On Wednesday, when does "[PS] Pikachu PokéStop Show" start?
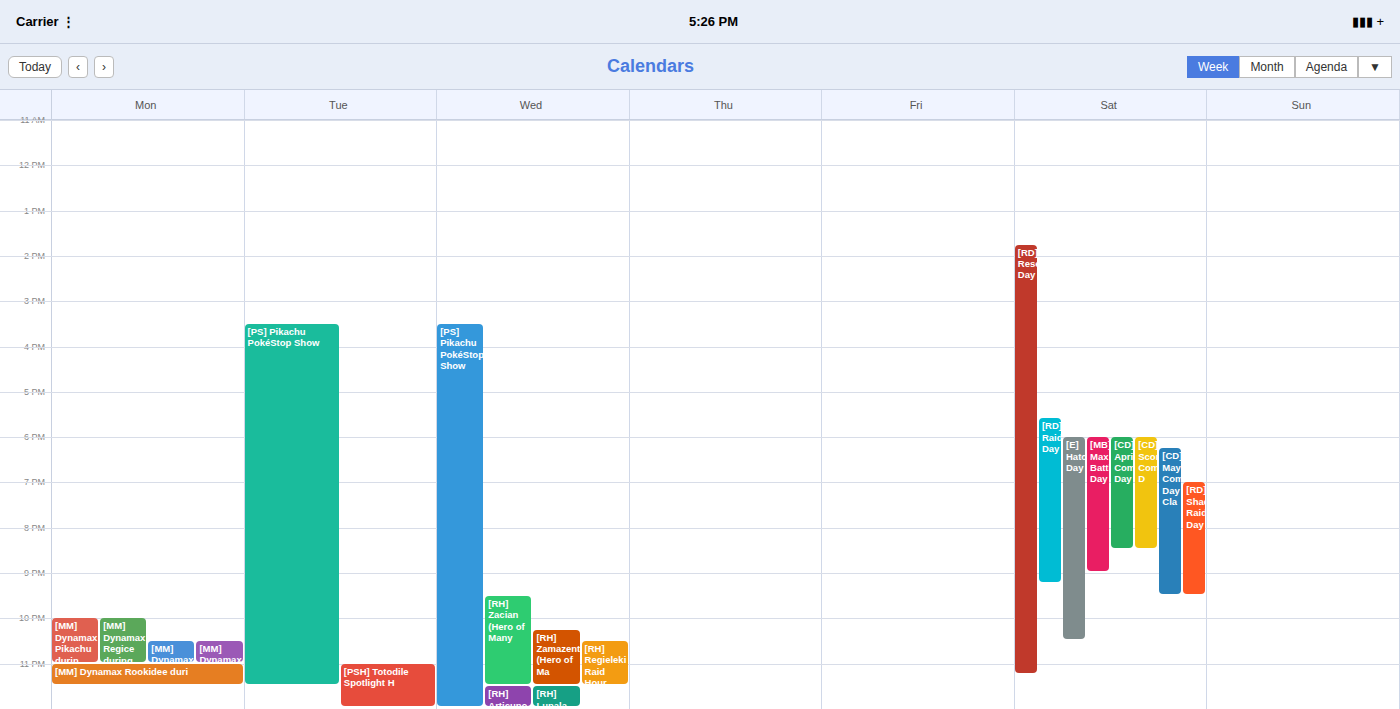
15:30